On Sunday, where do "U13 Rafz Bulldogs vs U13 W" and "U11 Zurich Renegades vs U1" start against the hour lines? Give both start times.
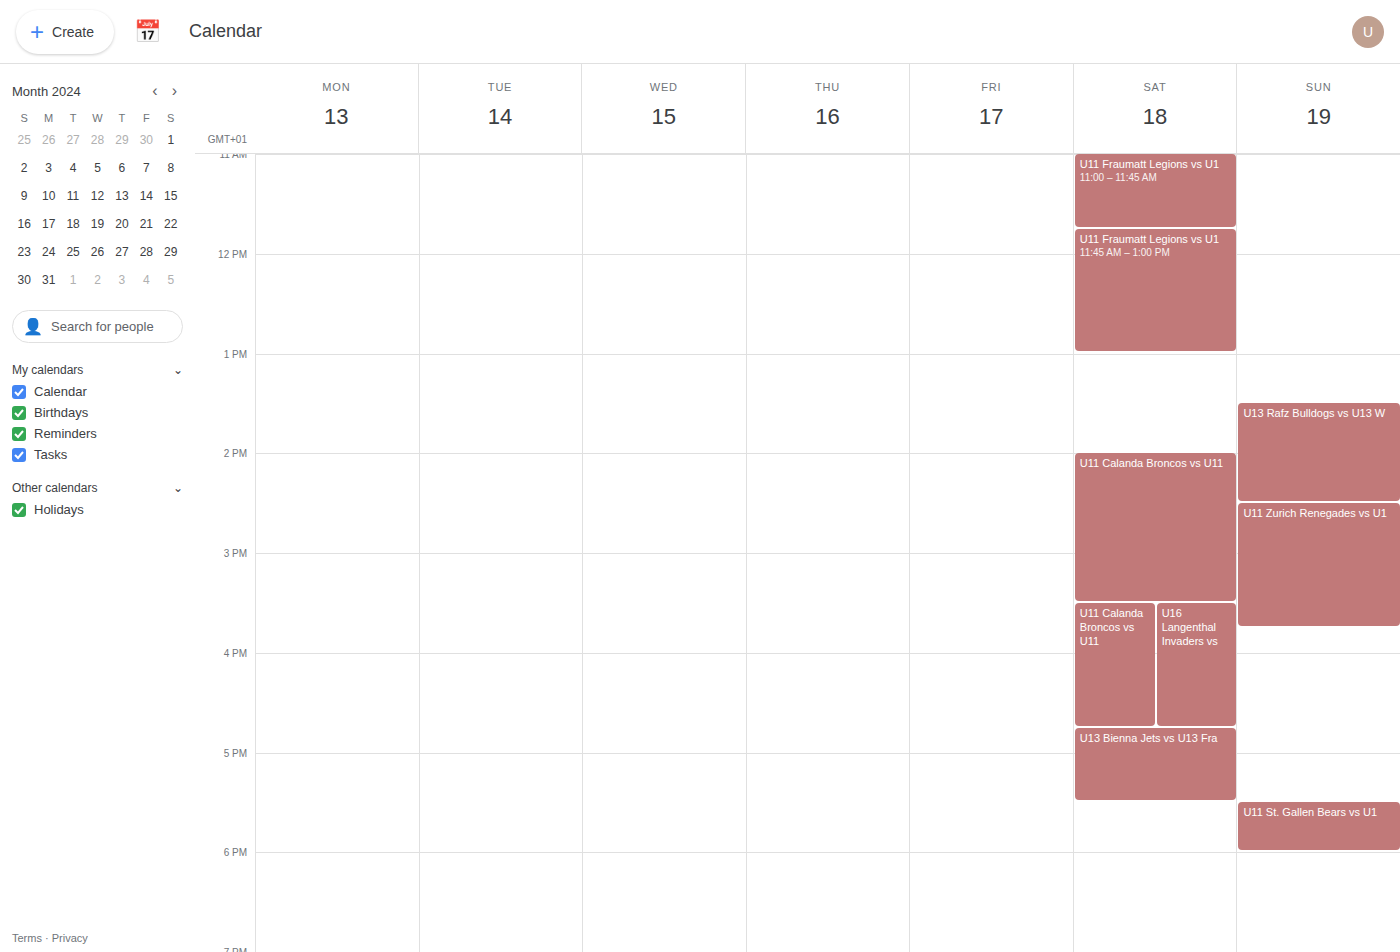
"U13 Rafz Bulldogs vs U13 W": 1:30 PM, halfway between the 1 PM and 2 PM lines. "U11 Zurich Renegades vs U1": 2:30 PM, halfway between the 2 PM and 3 PM lines.